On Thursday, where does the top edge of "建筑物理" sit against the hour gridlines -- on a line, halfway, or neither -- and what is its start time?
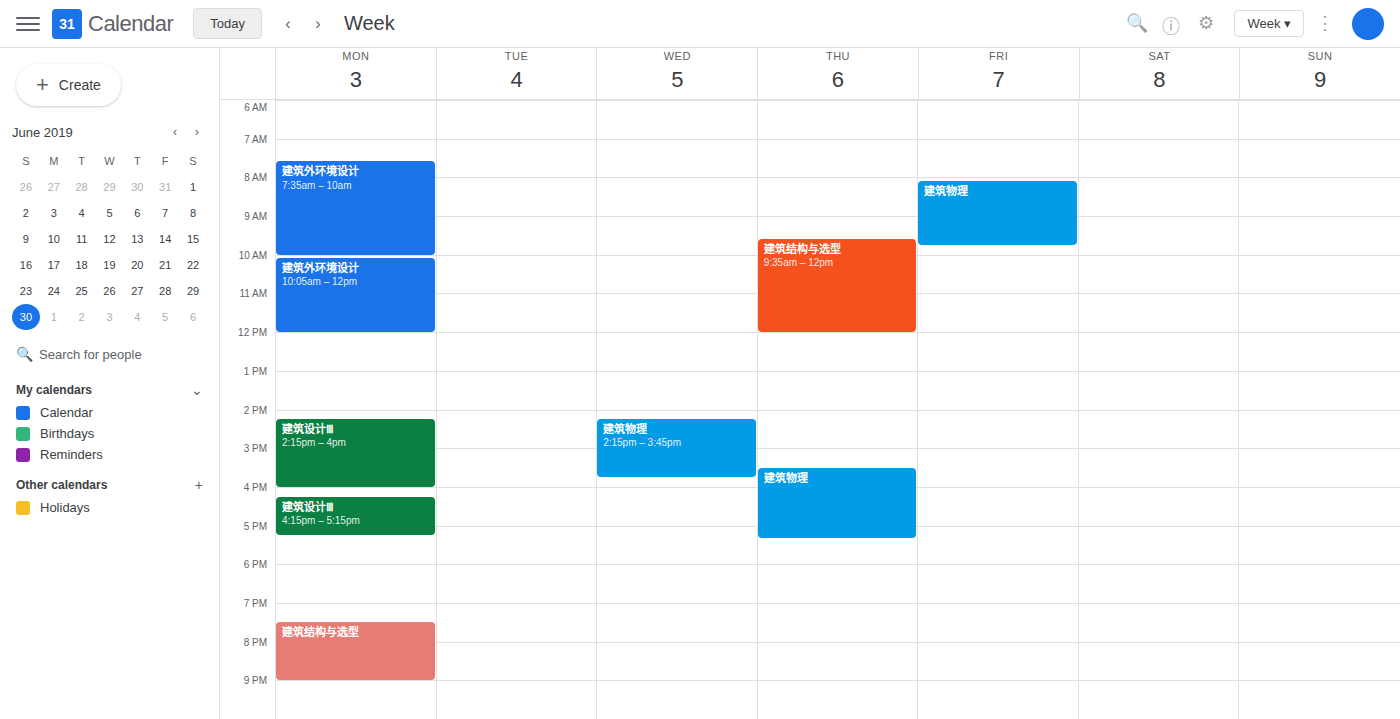
3:30 PM -- halfway between the 3 PM and 4 PM lines.